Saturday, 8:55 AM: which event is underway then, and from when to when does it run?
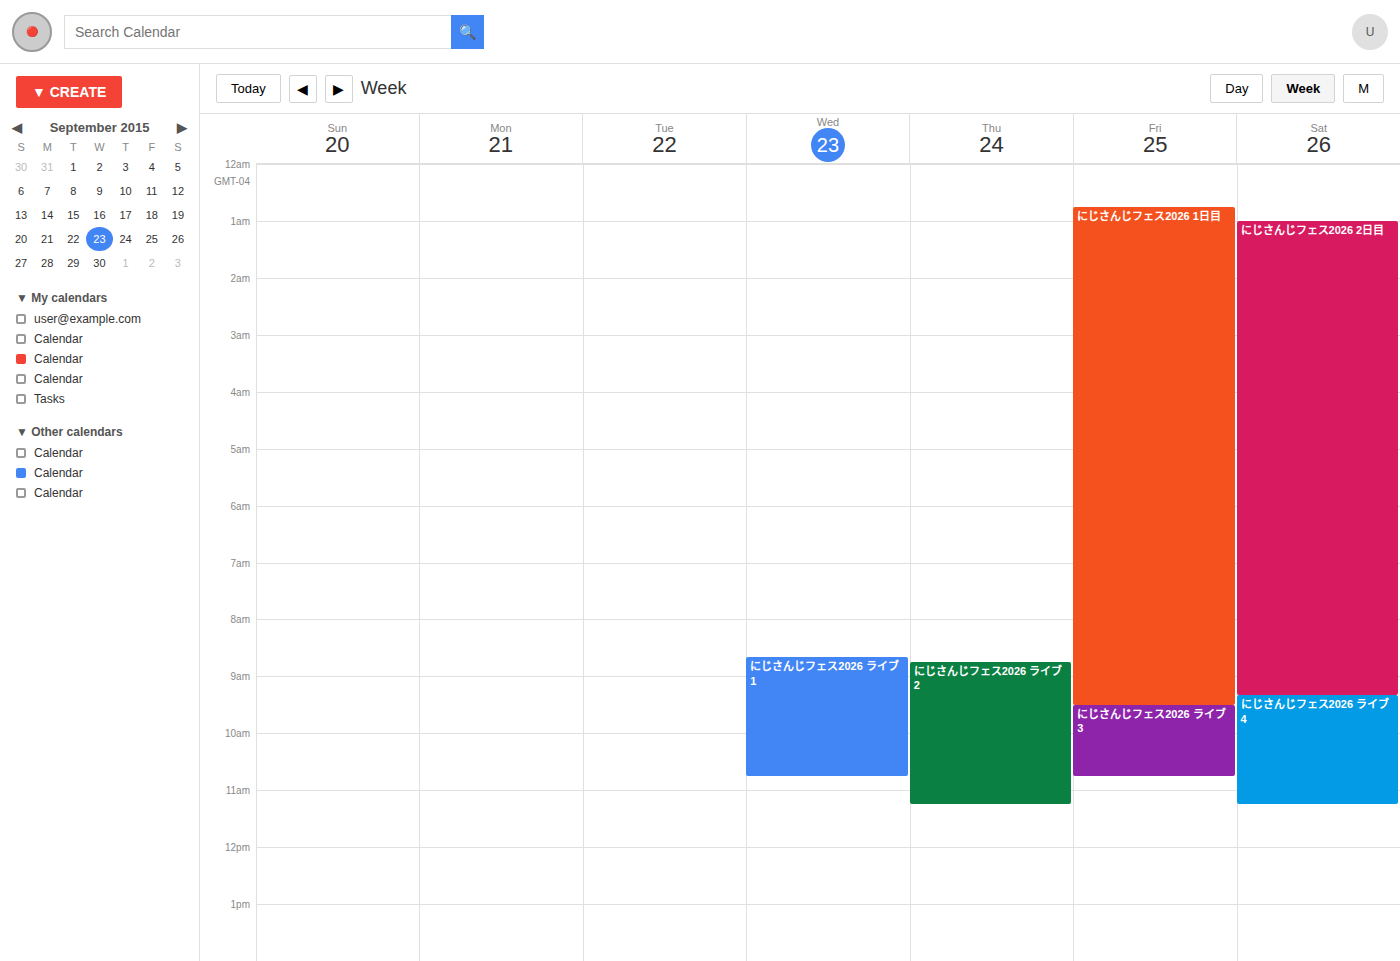
"にじさんじフェス2026 2日目", 1:00 AM to 9:20 AM